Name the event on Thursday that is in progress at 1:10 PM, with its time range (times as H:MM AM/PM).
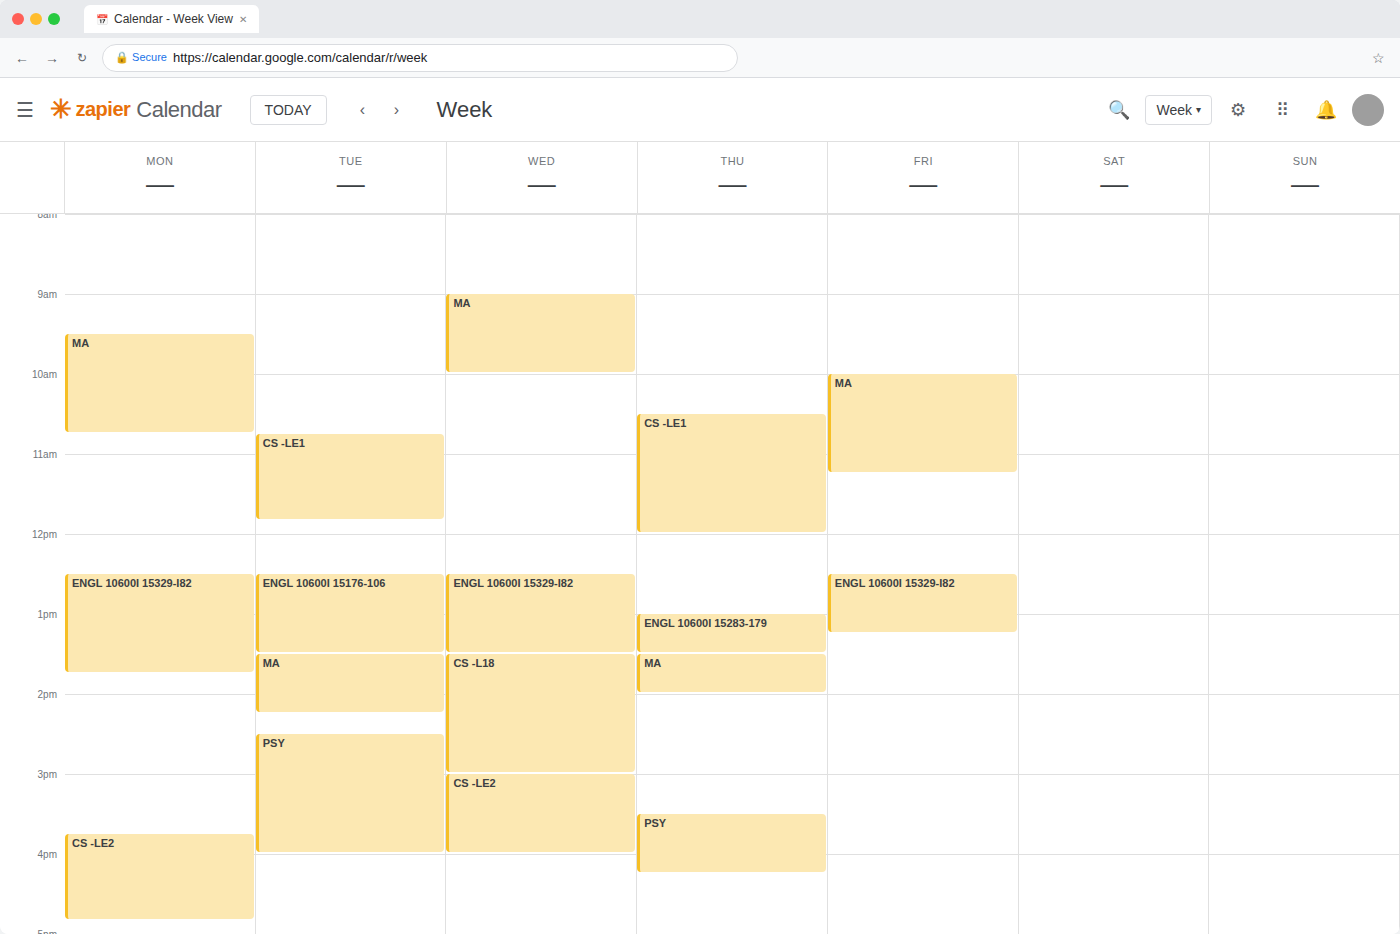
"ENGL 10600I 15283-179", 1:00 PM to 1:30 PM